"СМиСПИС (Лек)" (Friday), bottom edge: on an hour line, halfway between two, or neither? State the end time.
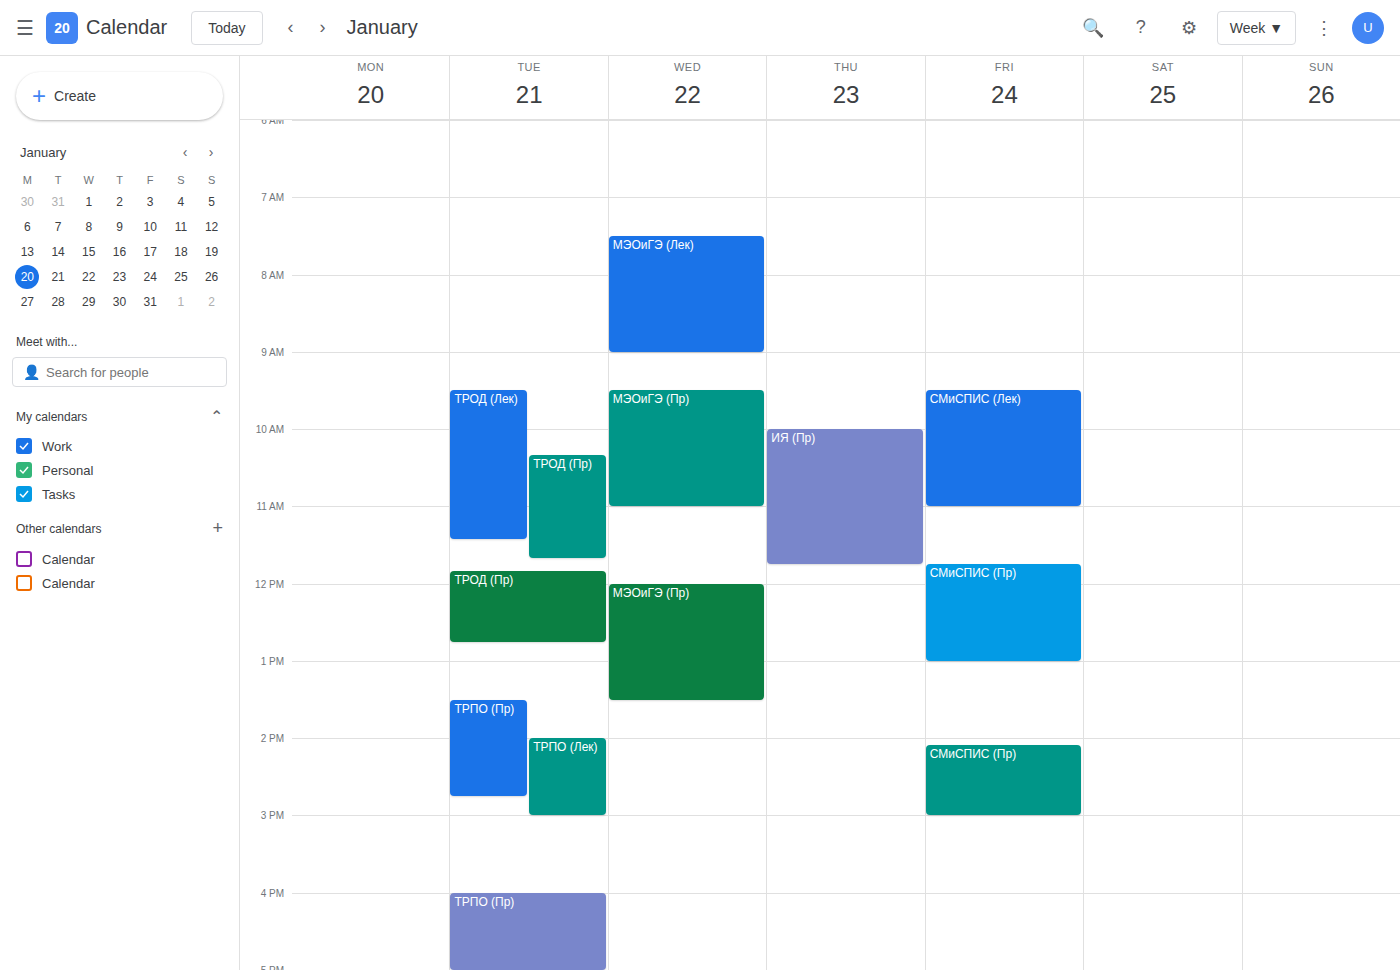
11:00 AM -- exactly on the 11 AM line.